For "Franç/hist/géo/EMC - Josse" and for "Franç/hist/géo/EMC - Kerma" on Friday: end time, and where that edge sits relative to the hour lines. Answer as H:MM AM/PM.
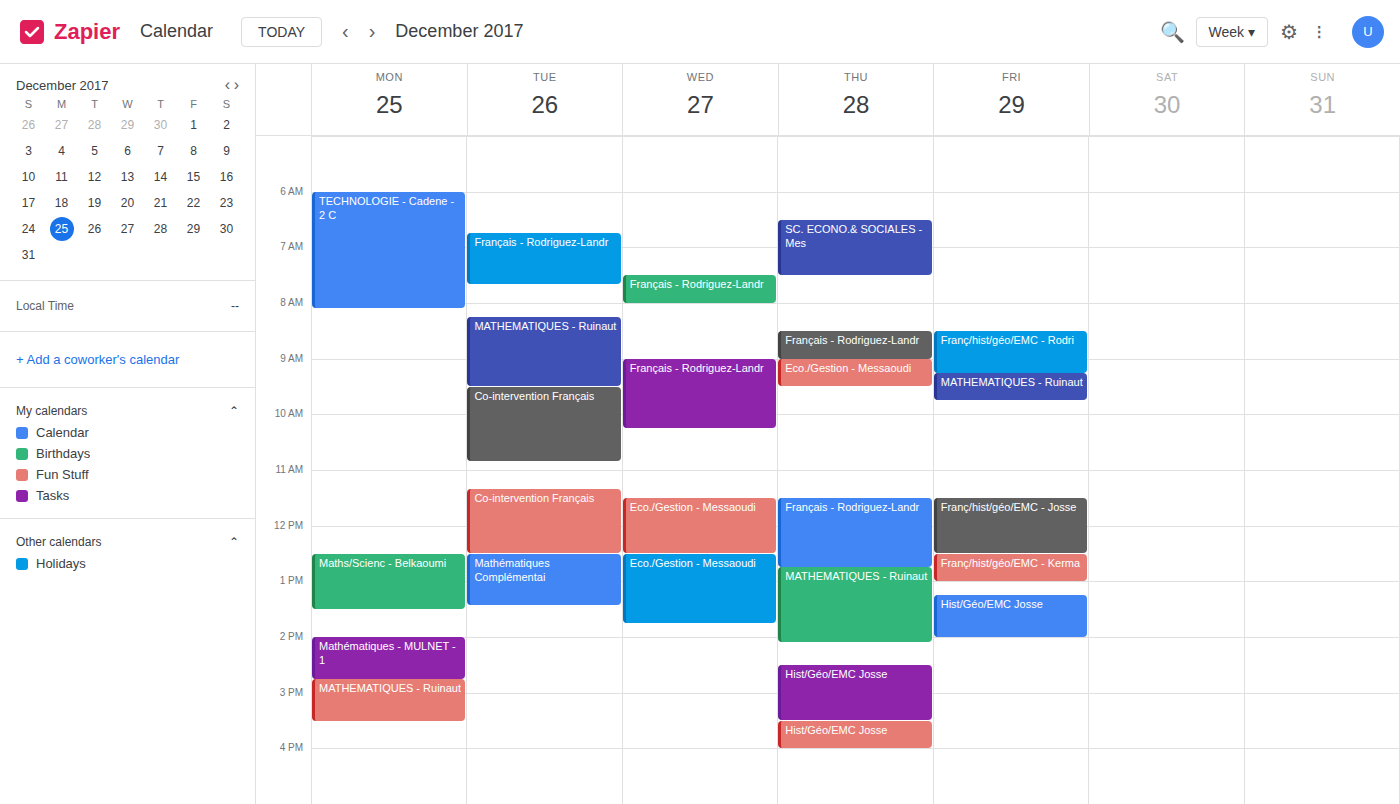
"Franç/hist/géo/EMC - Josse": 12:30 PM, halfway between the 12 PM and 1 PM lines. "Franç/hist/géo/EMC - Kerma": 1:00 PM, exactly on the 1 PM line.